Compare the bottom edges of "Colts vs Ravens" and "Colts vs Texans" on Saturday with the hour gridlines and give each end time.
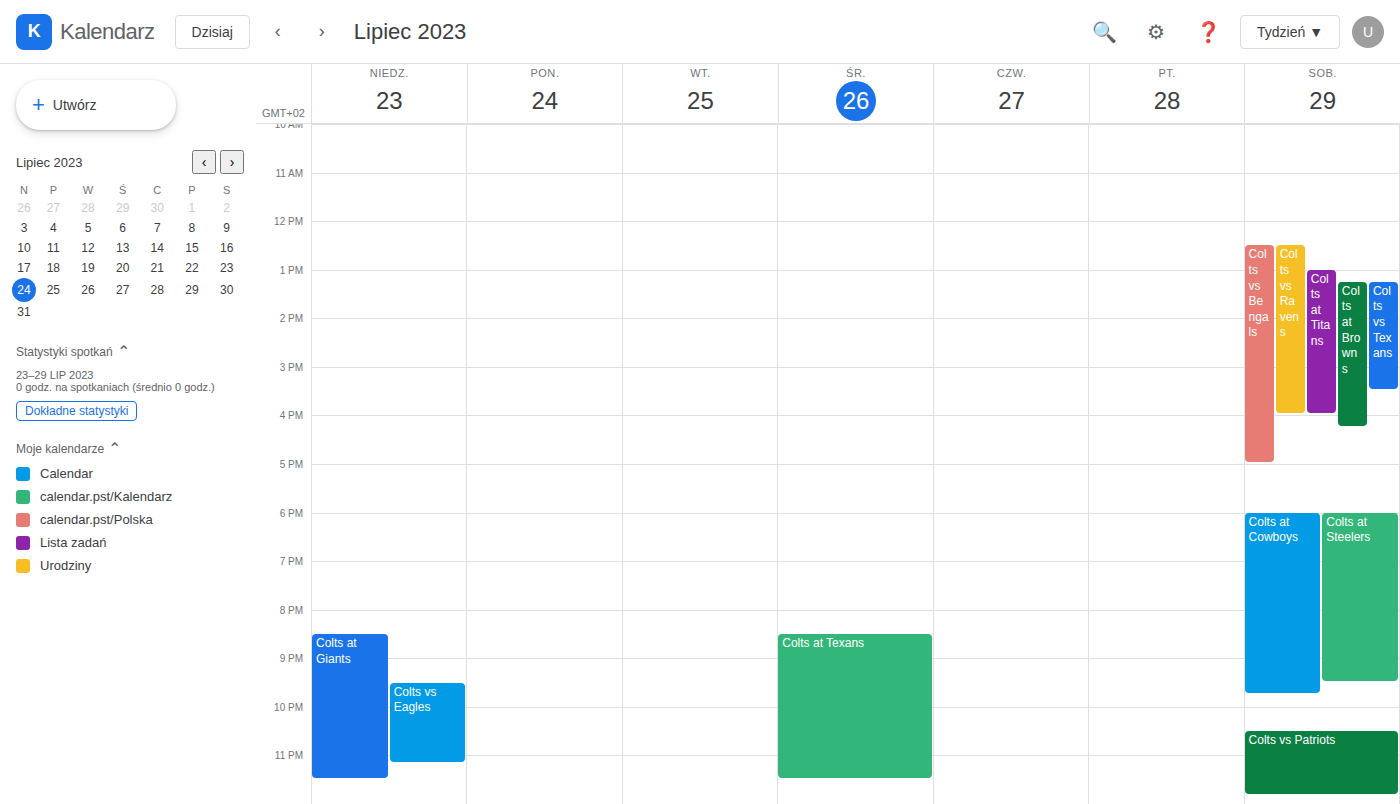
"Colts vs Ravens": 4:00 PM, exactly on the 4 PM line. "Colts vs Texans": 3:30 PM, halfway between the 3 PM and 4 PM lines.